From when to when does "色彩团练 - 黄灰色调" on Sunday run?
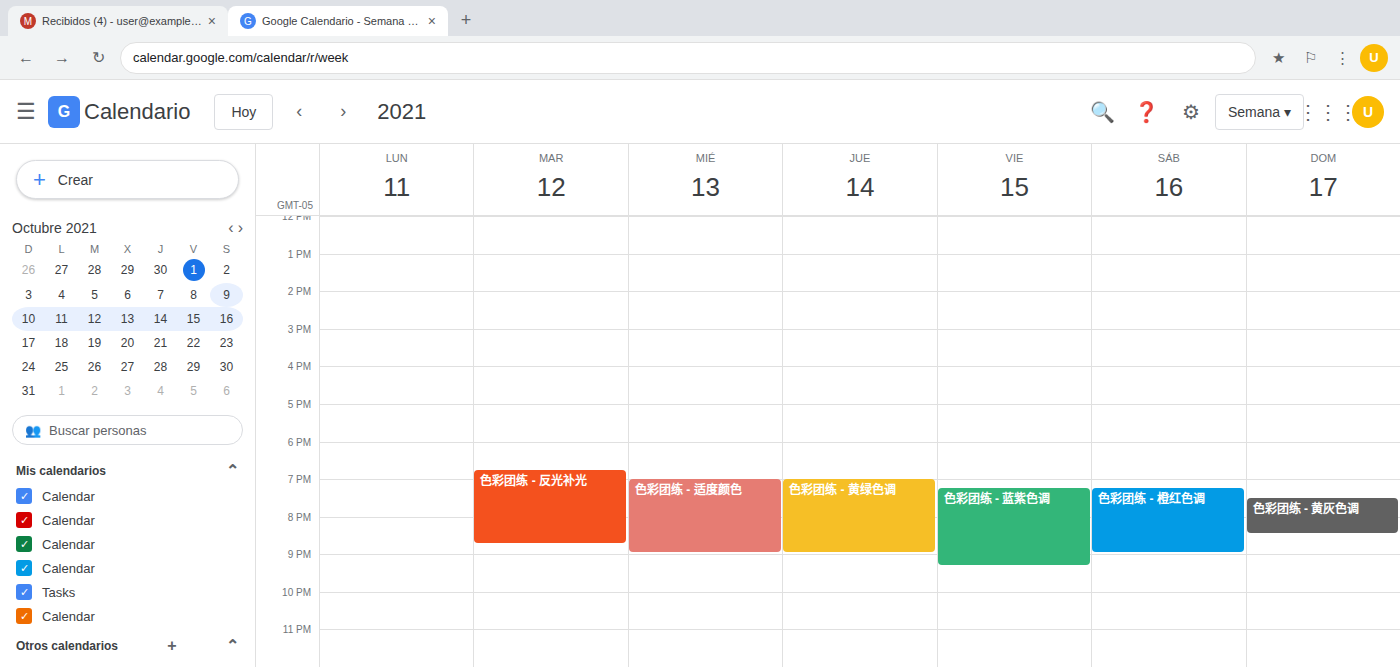
7:30 PM to 8:30 PM